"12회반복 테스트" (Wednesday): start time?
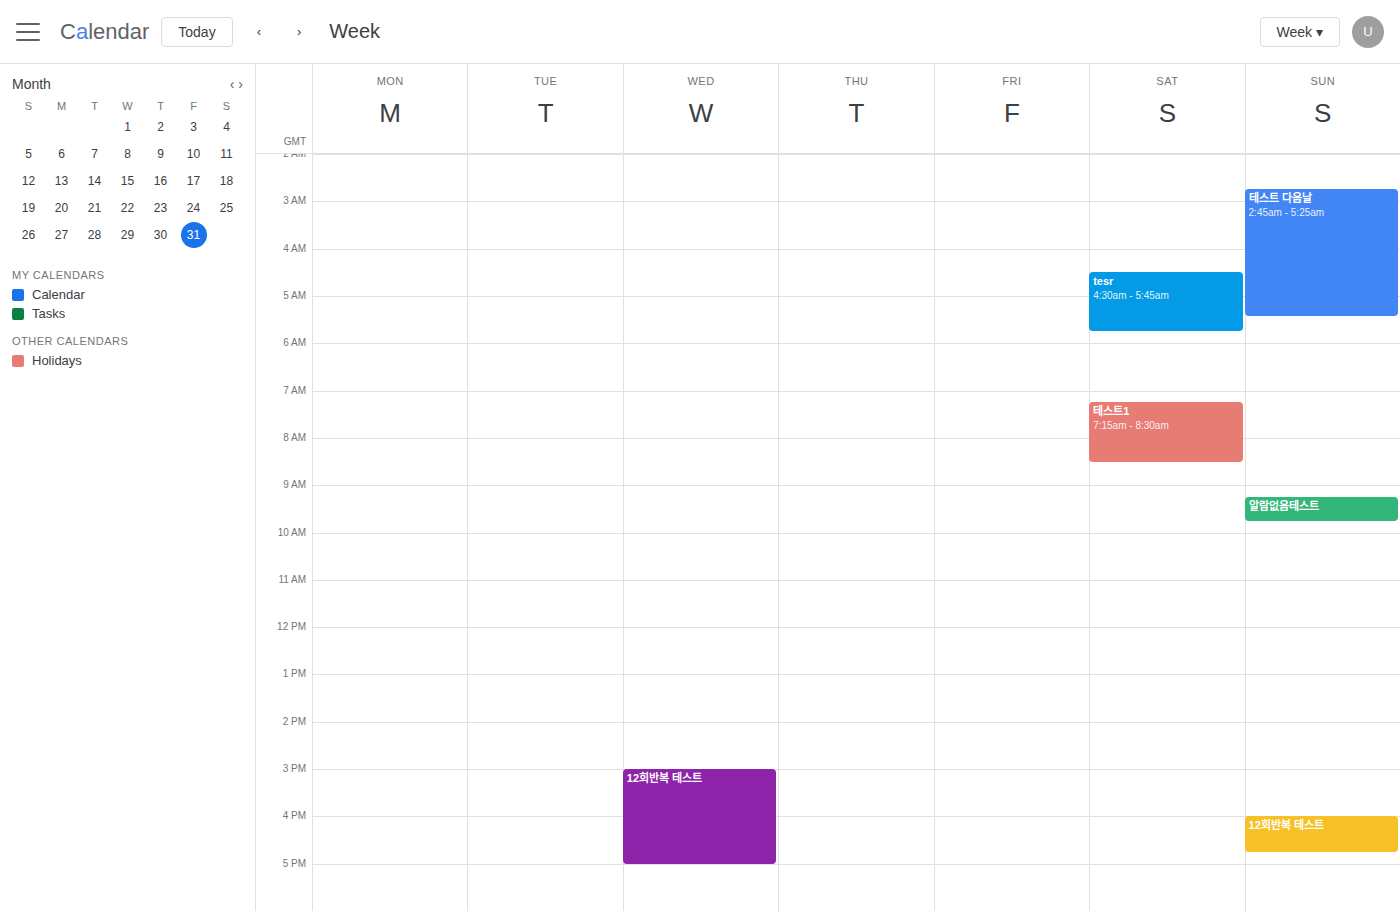
3:00 PM